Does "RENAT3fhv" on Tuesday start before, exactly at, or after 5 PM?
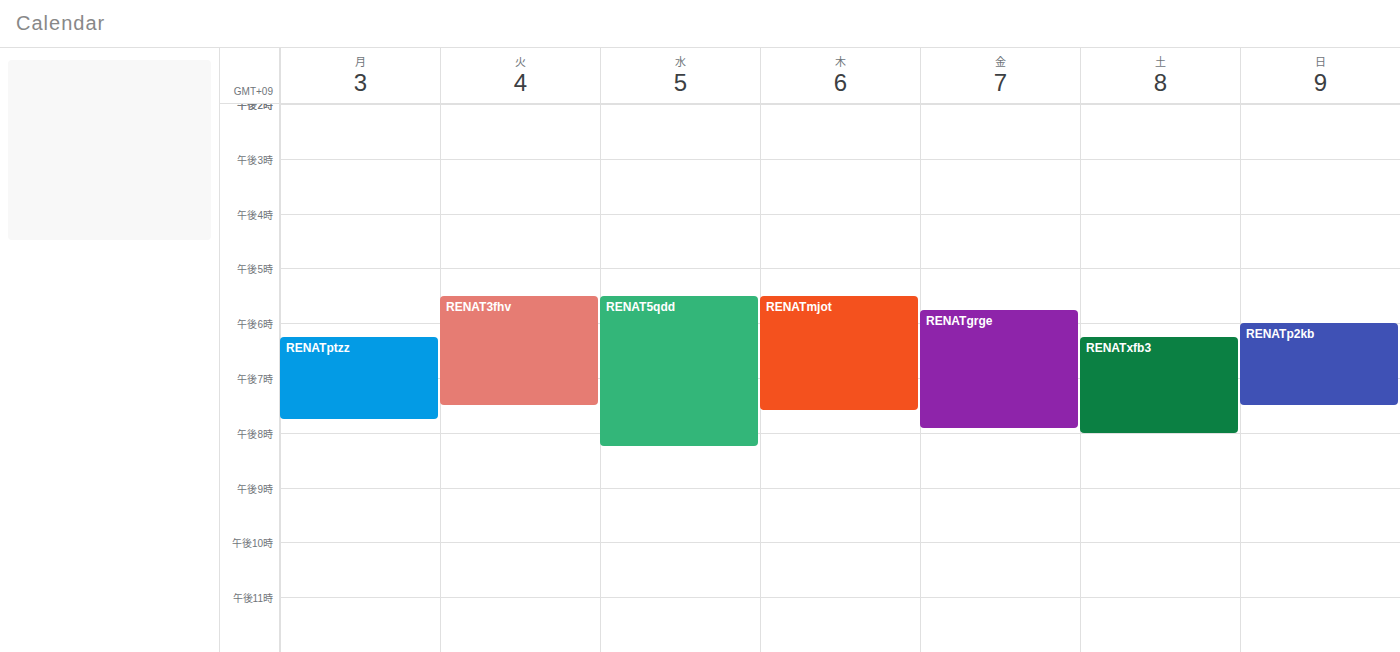
5:30 PM -- after 5 PM, 30 minutes below the 5 PM line.